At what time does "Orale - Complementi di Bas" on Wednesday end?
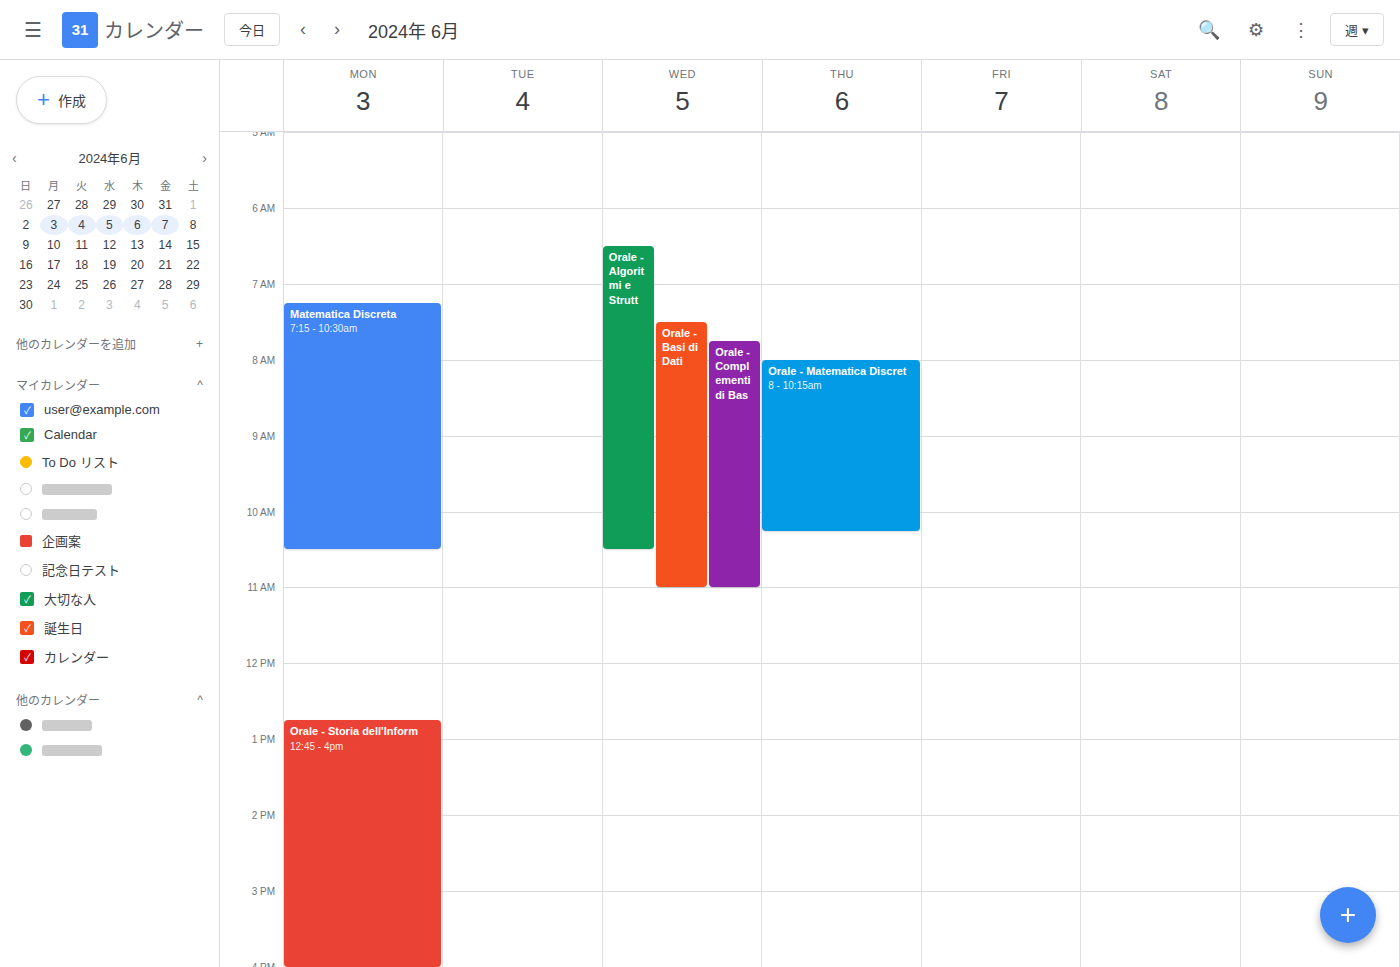
11:00